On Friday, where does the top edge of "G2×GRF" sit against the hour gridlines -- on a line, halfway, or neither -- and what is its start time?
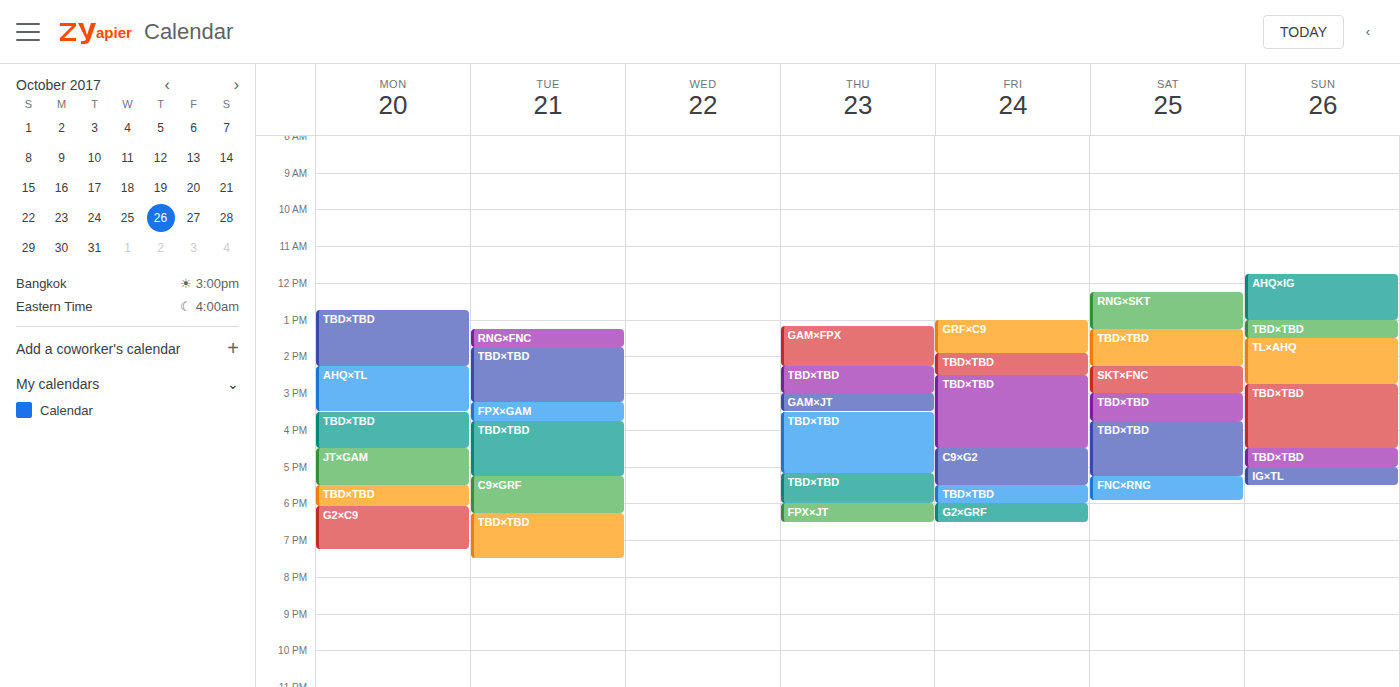
6:00 PM -- exactly on the 6 PM line.